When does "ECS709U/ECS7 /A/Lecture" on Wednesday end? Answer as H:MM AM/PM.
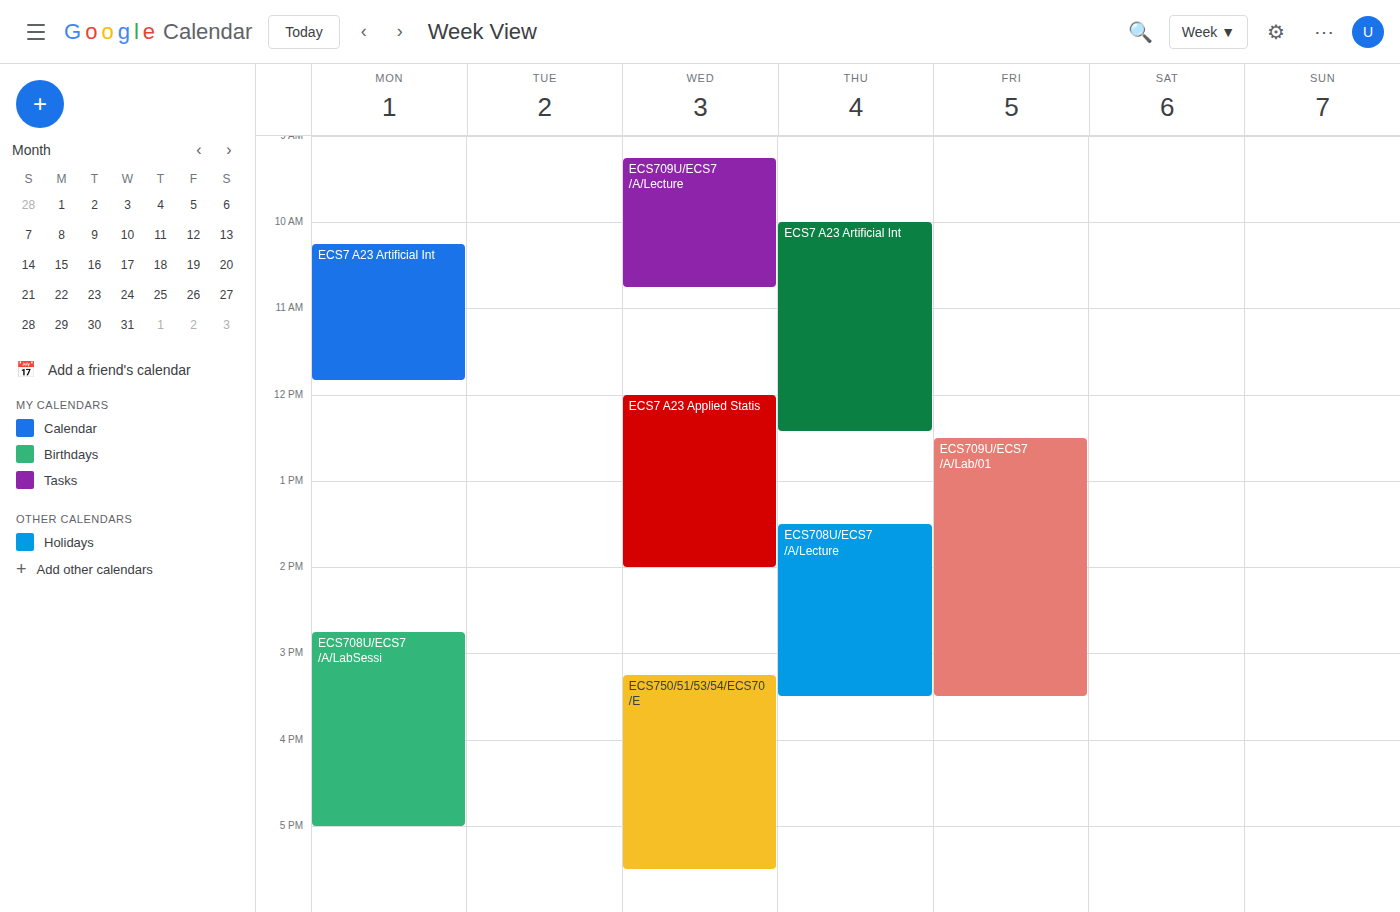
10:45 AM